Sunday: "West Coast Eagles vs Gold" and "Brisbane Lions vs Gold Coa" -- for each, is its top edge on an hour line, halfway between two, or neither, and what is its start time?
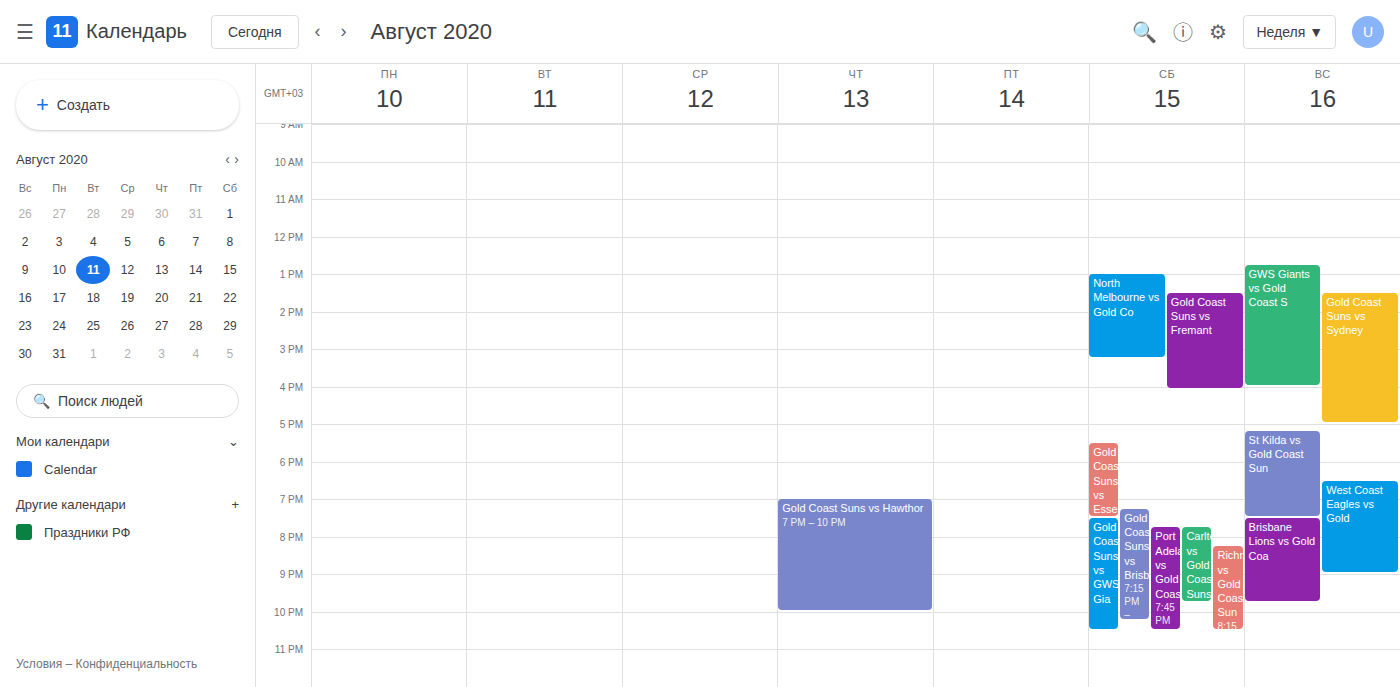
"West Coast Eagles vs Gold": 6:30 PM, halfway between the 6 PM and 7 PM lines. "Brisbane Lions vs Gold Coa": 7:30 PM, halfway between the 7 PM and 8 PM lines.